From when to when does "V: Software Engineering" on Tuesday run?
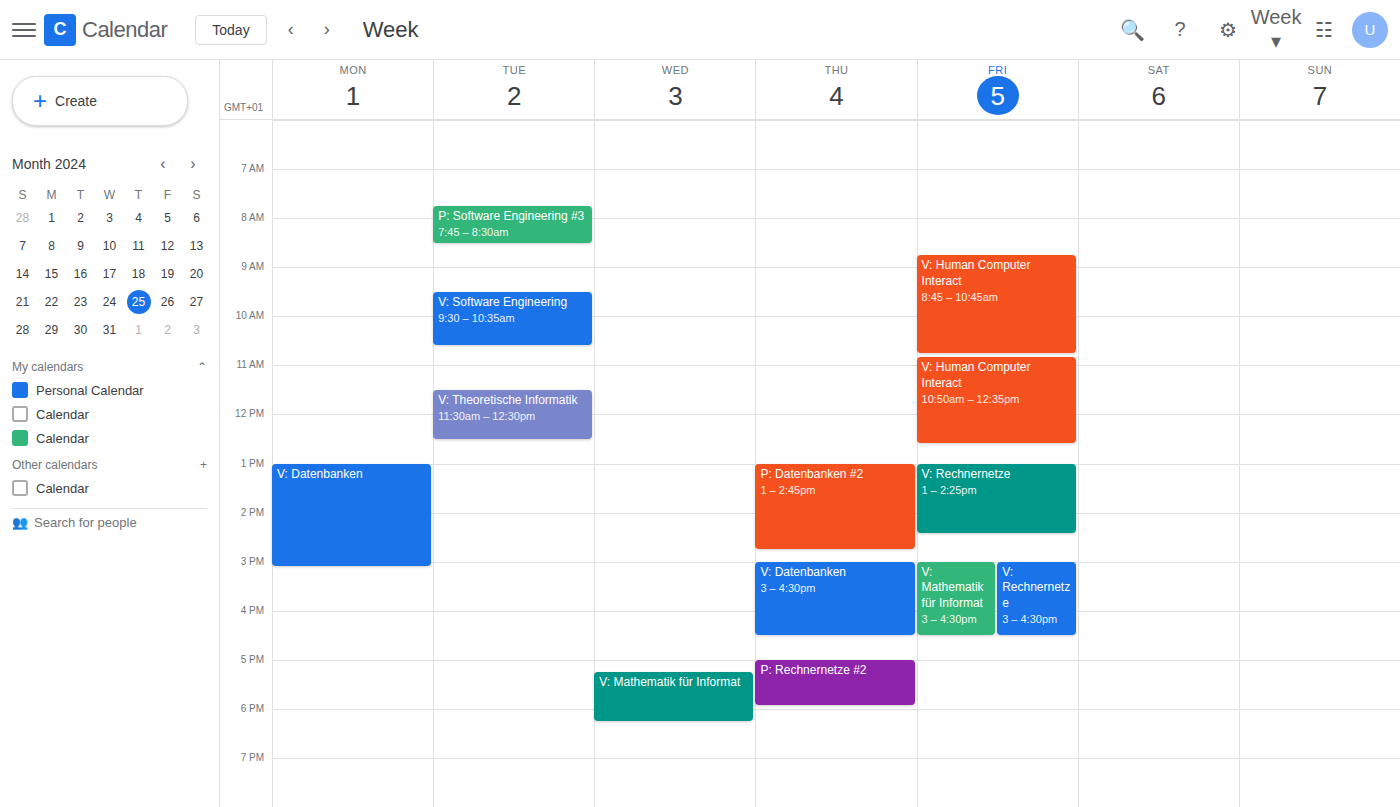
9:30 AM to 10:35 AM